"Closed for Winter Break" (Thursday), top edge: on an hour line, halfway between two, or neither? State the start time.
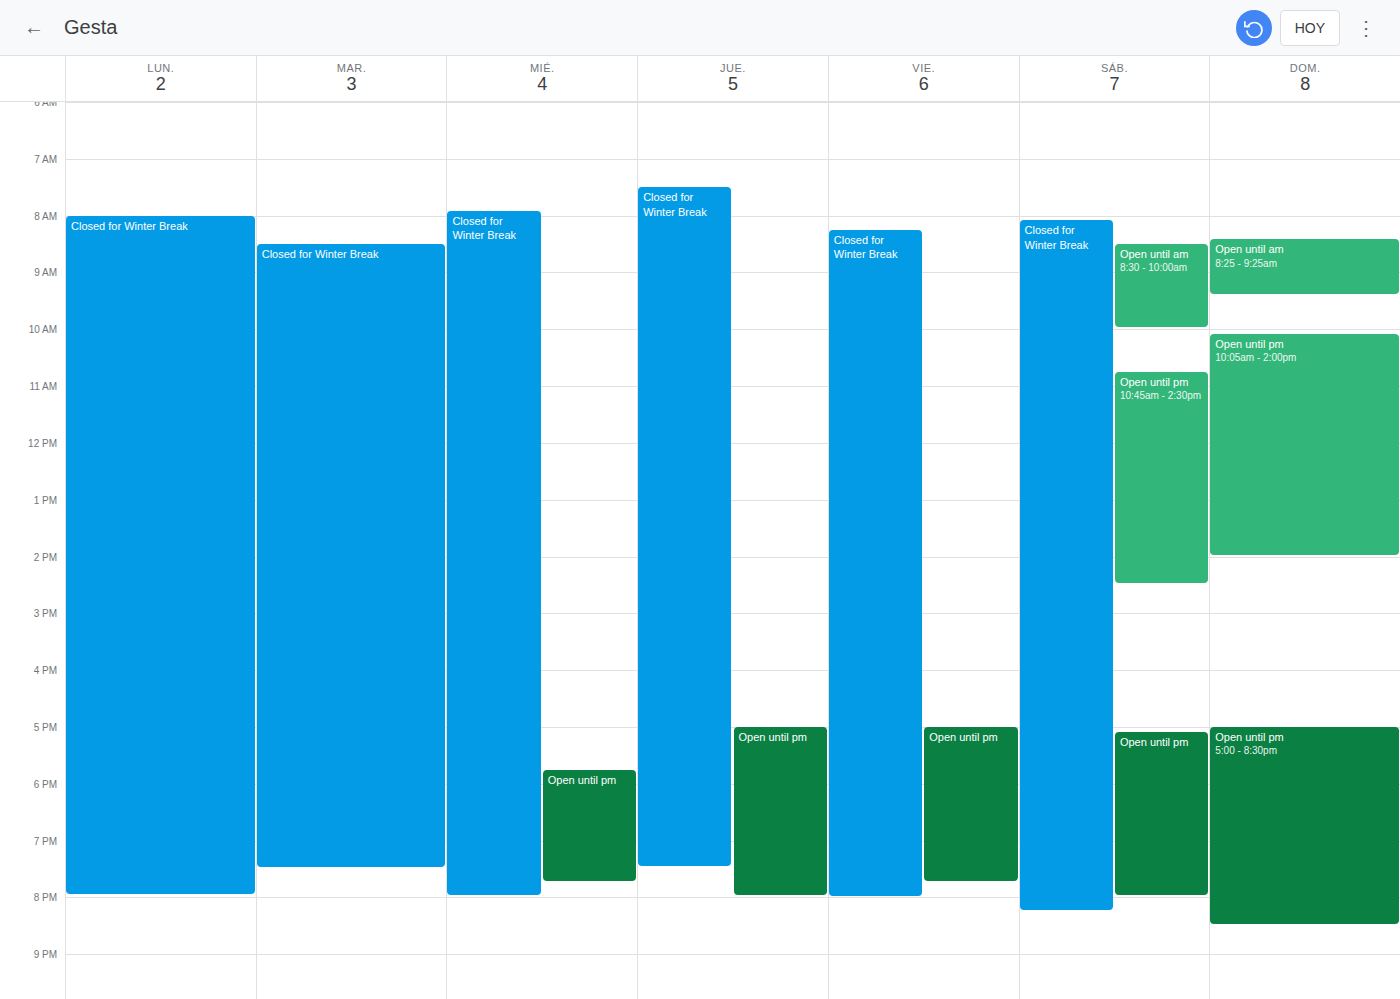
07:30 -- halfway between the 07:00 and 08:00 lines.